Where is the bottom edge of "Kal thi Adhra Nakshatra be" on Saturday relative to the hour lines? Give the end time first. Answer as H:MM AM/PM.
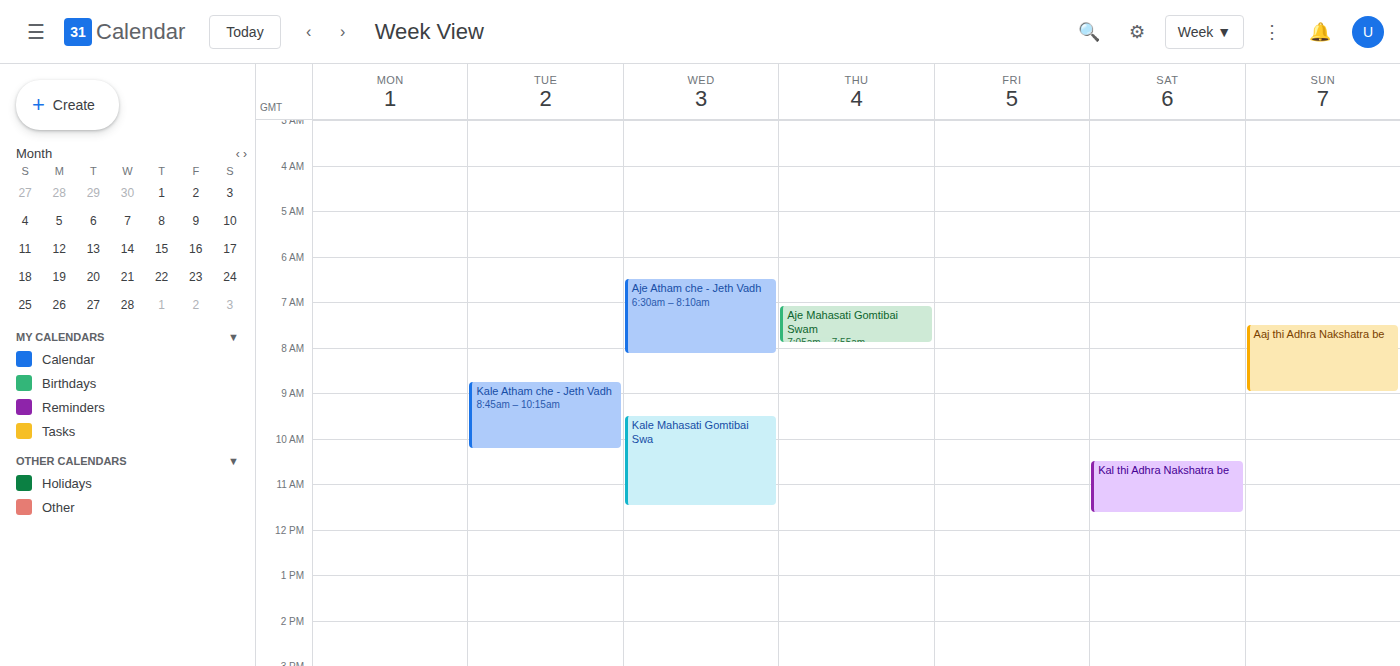
11:40 AM -- neither: 40 minutes below the 11 AM line and 20 minutes above the 12 PM line.